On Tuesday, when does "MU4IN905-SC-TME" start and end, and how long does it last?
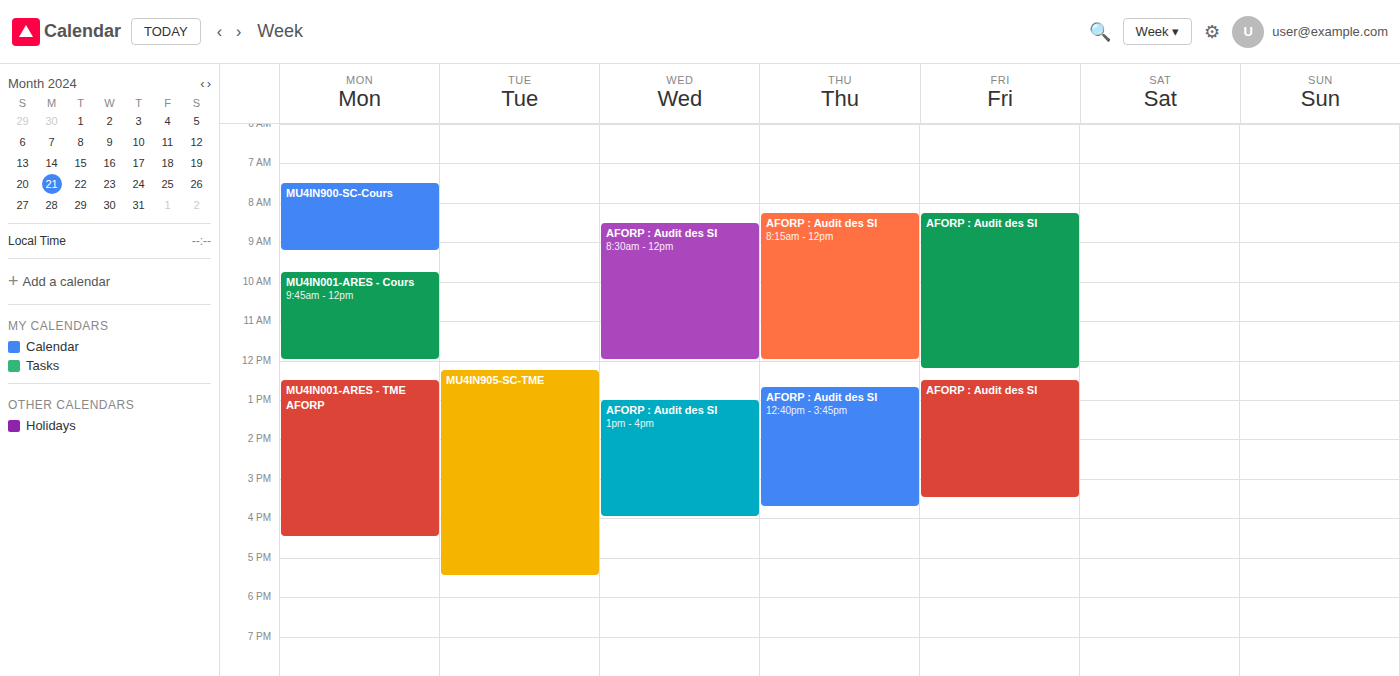
12:15 PM to 5:30 PM, 5 hours 15 minutes